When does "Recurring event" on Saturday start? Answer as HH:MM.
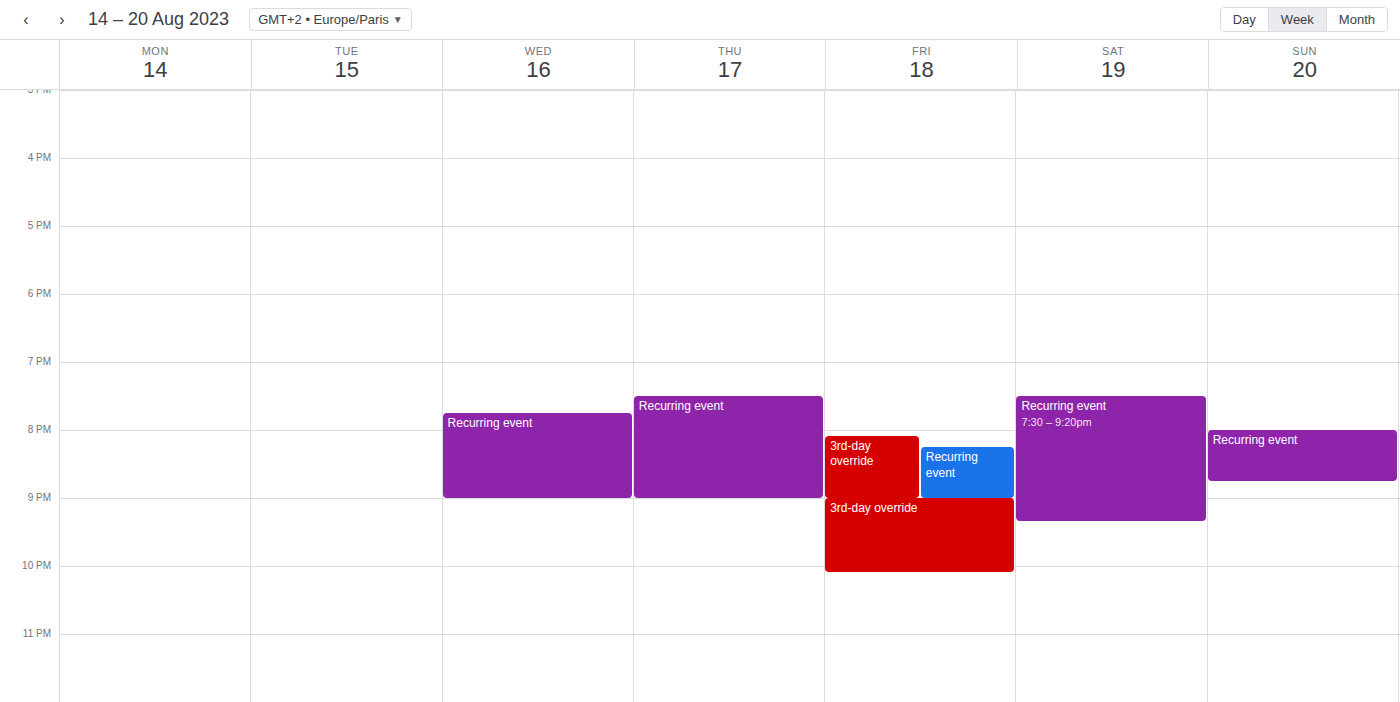
19:30